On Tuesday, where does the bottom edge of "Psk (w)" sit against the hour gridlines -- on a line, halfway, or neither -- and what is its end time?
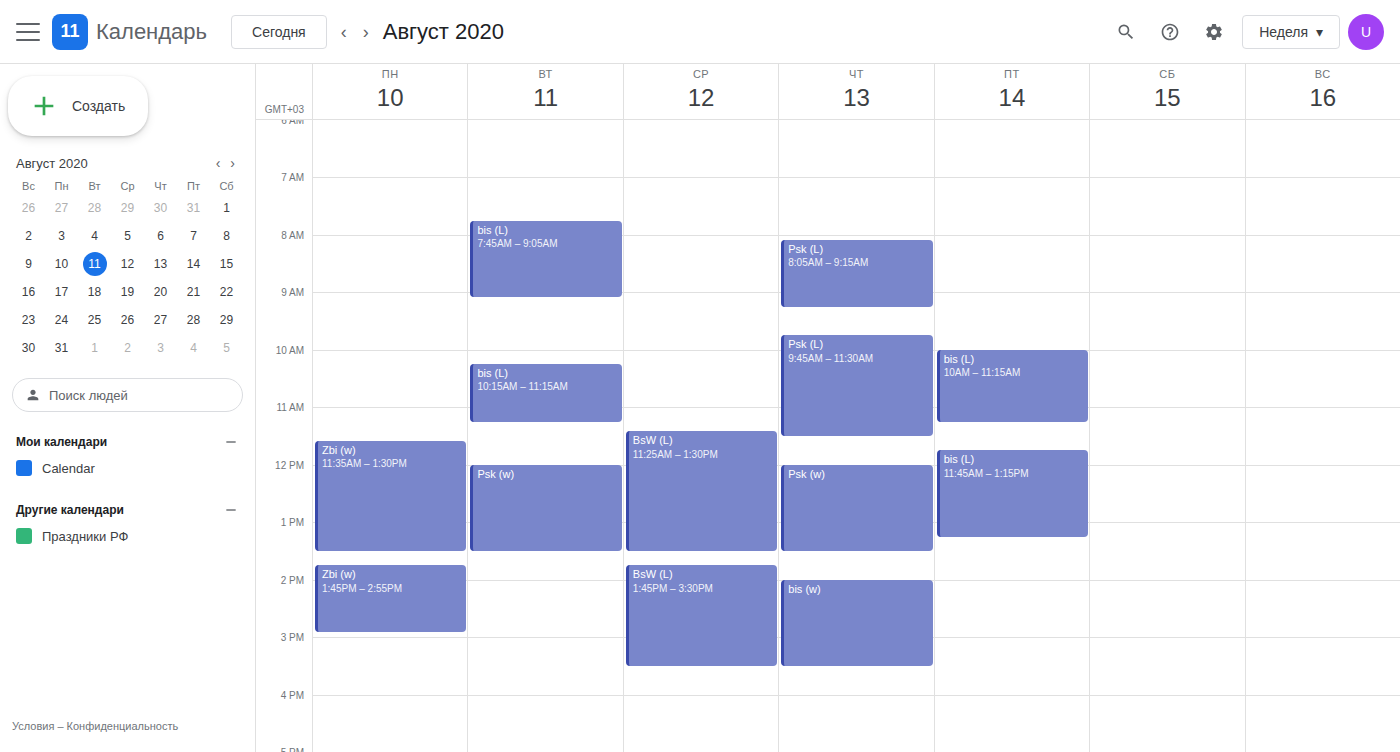
1:30 PM -- halfway between the 1 PM and 2 PM lines.